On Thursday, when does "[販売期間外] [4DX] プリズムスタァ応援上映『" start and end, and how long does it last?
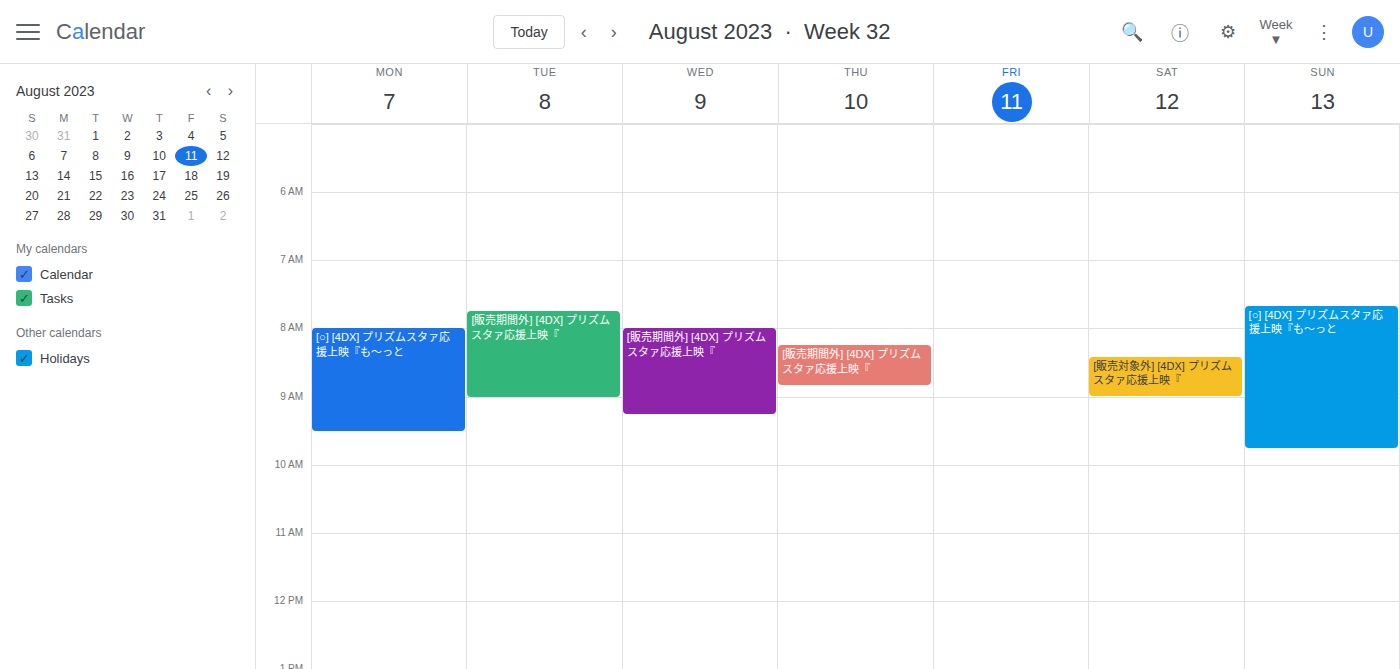
8:15 AM to 8:50 AM, 35 minutes